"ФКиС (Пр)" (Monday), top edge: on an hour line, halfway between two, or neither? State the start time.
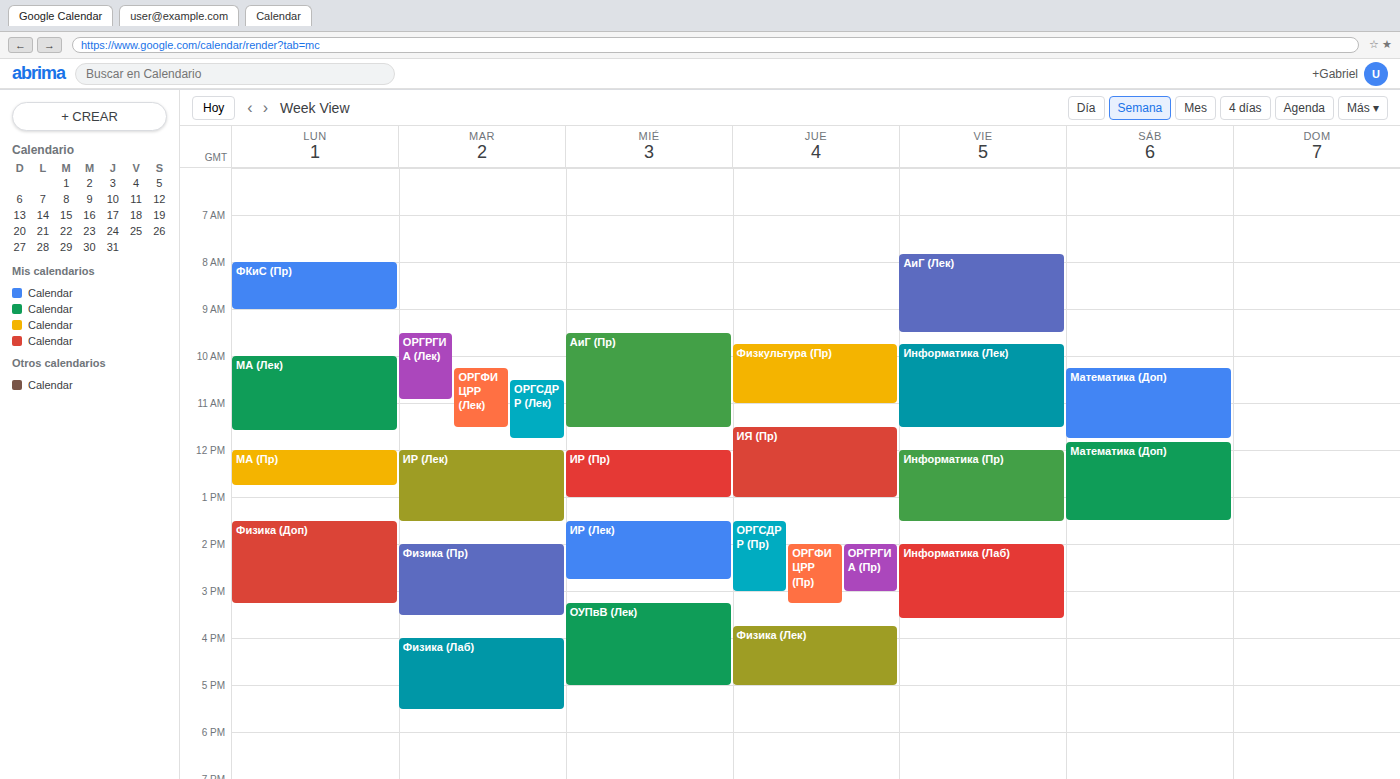
8:00 AM -- exactly on the 8 AM line.